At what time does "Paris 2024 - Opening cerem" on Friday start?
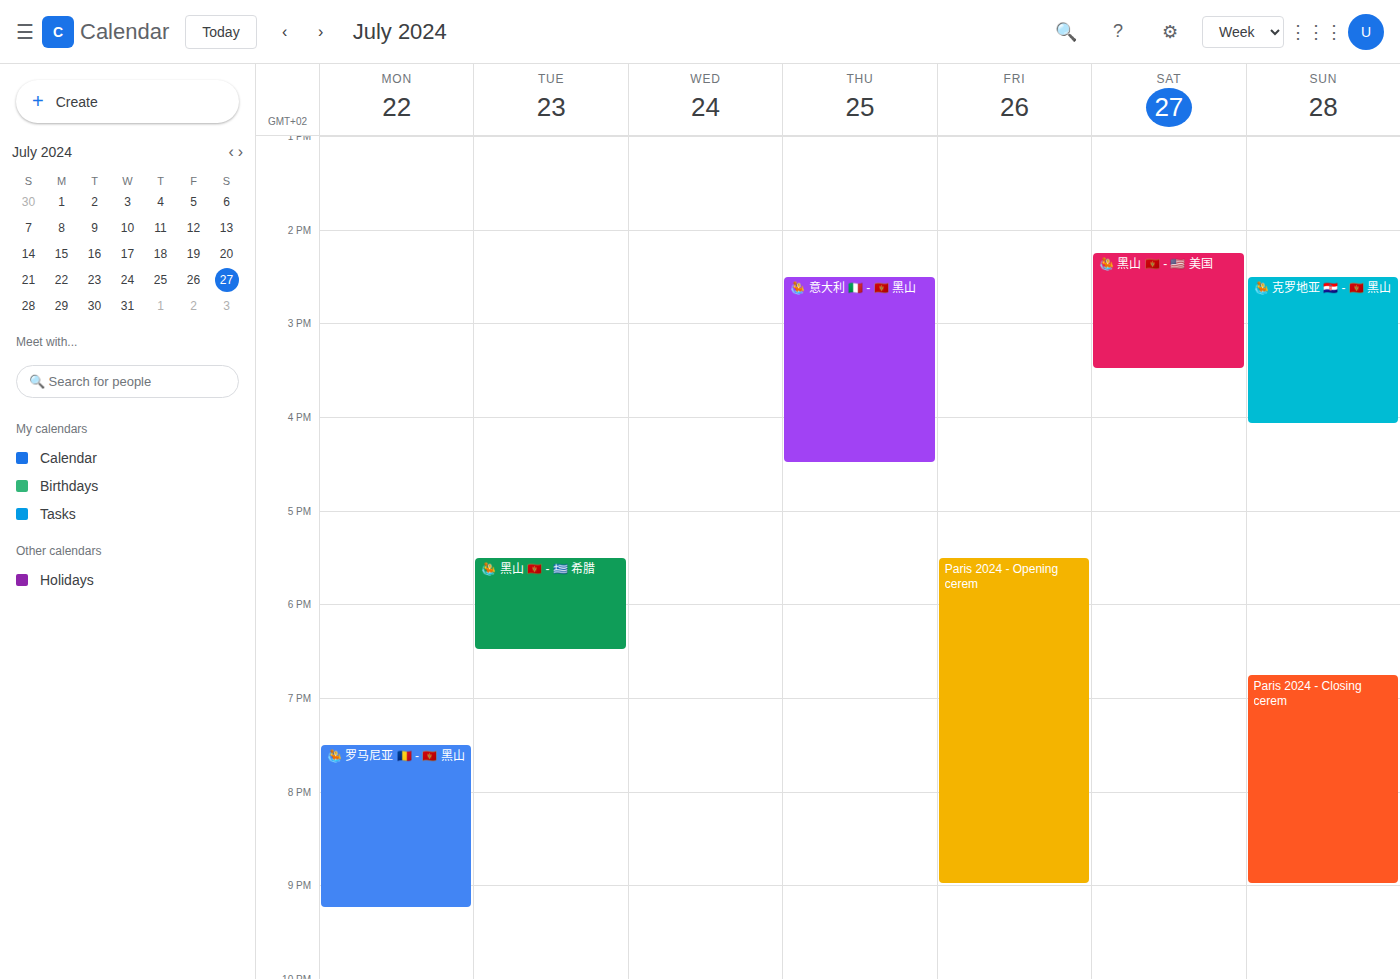
17:30